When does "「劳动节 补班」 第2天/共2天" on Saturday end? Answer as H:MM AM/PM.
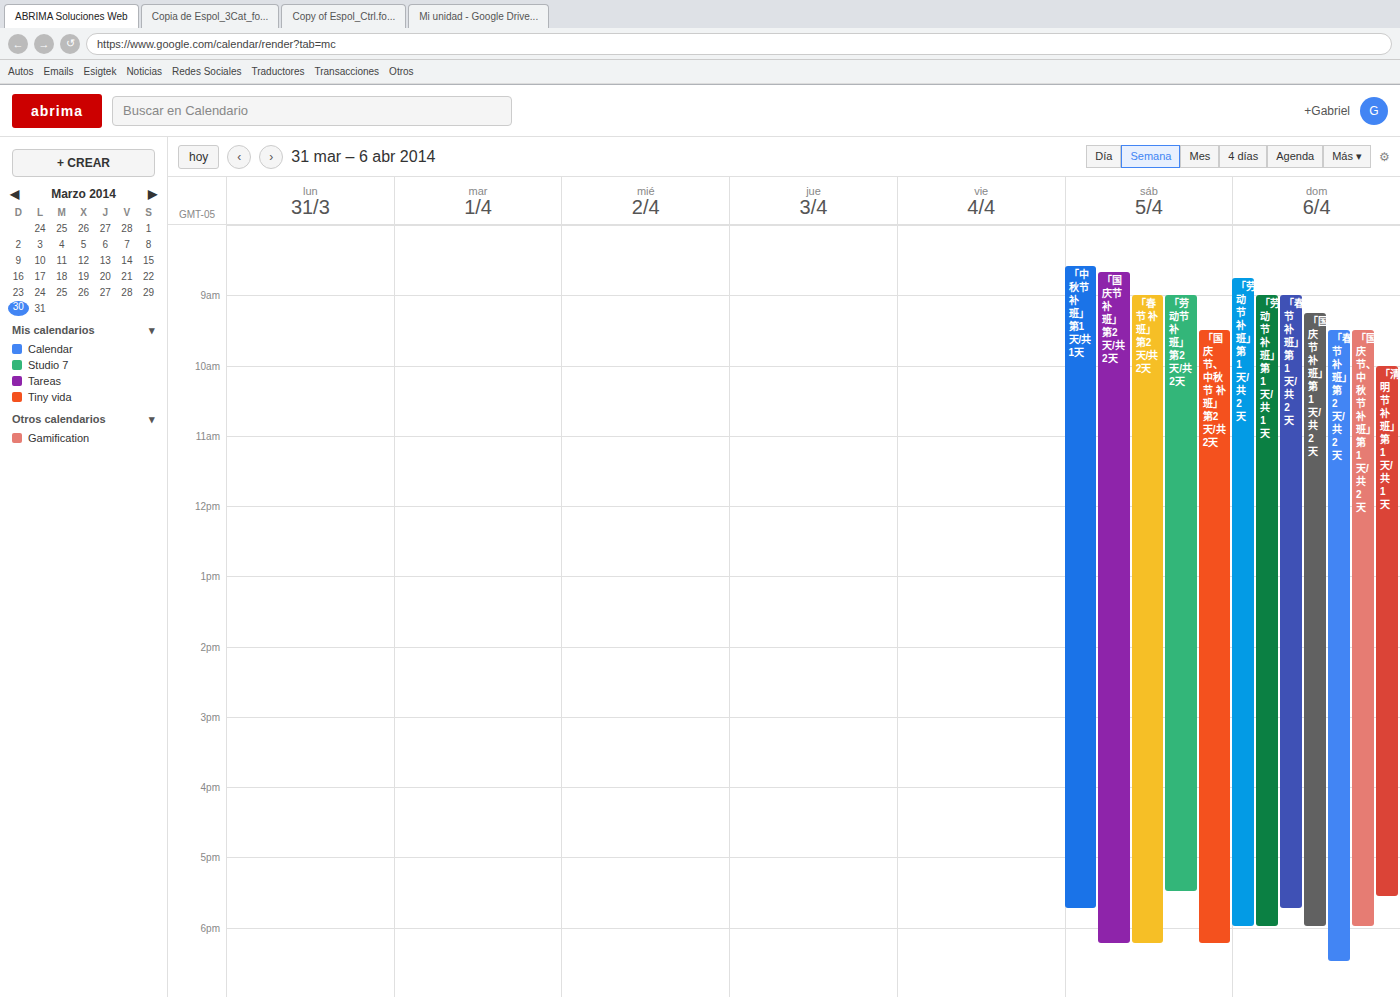
5:30 PM